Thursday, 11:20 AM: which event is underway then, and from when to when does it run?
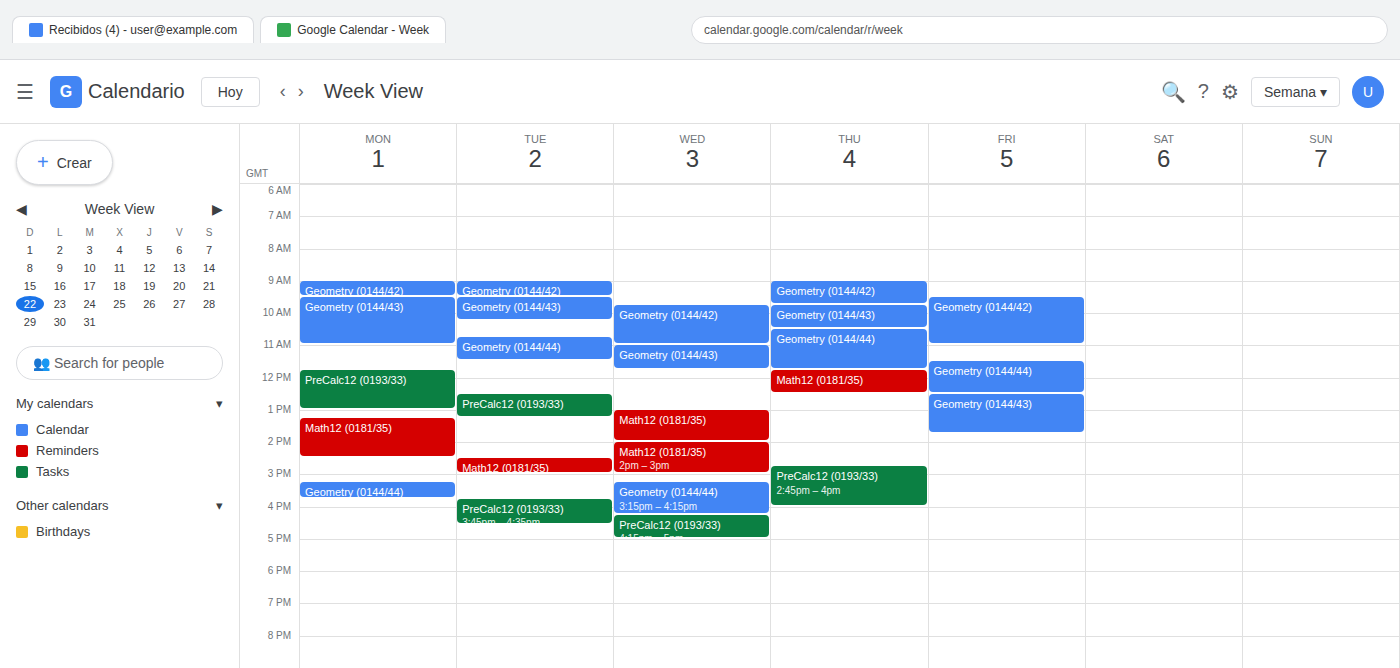
"Geometry (0144/44)", 10:30 AM to 11:45 AM